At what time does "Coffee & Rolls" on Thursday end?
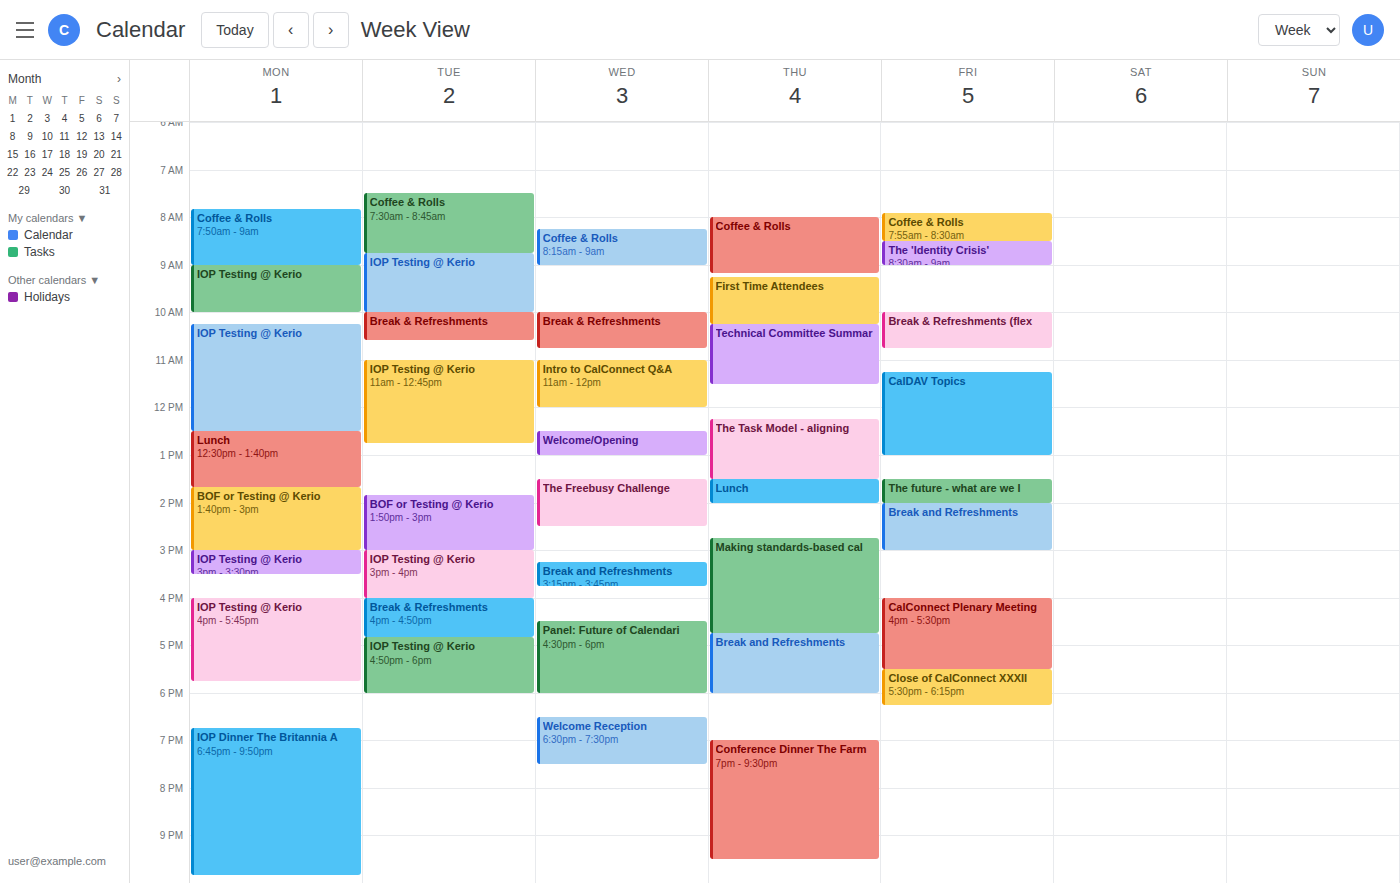
9:10 AM